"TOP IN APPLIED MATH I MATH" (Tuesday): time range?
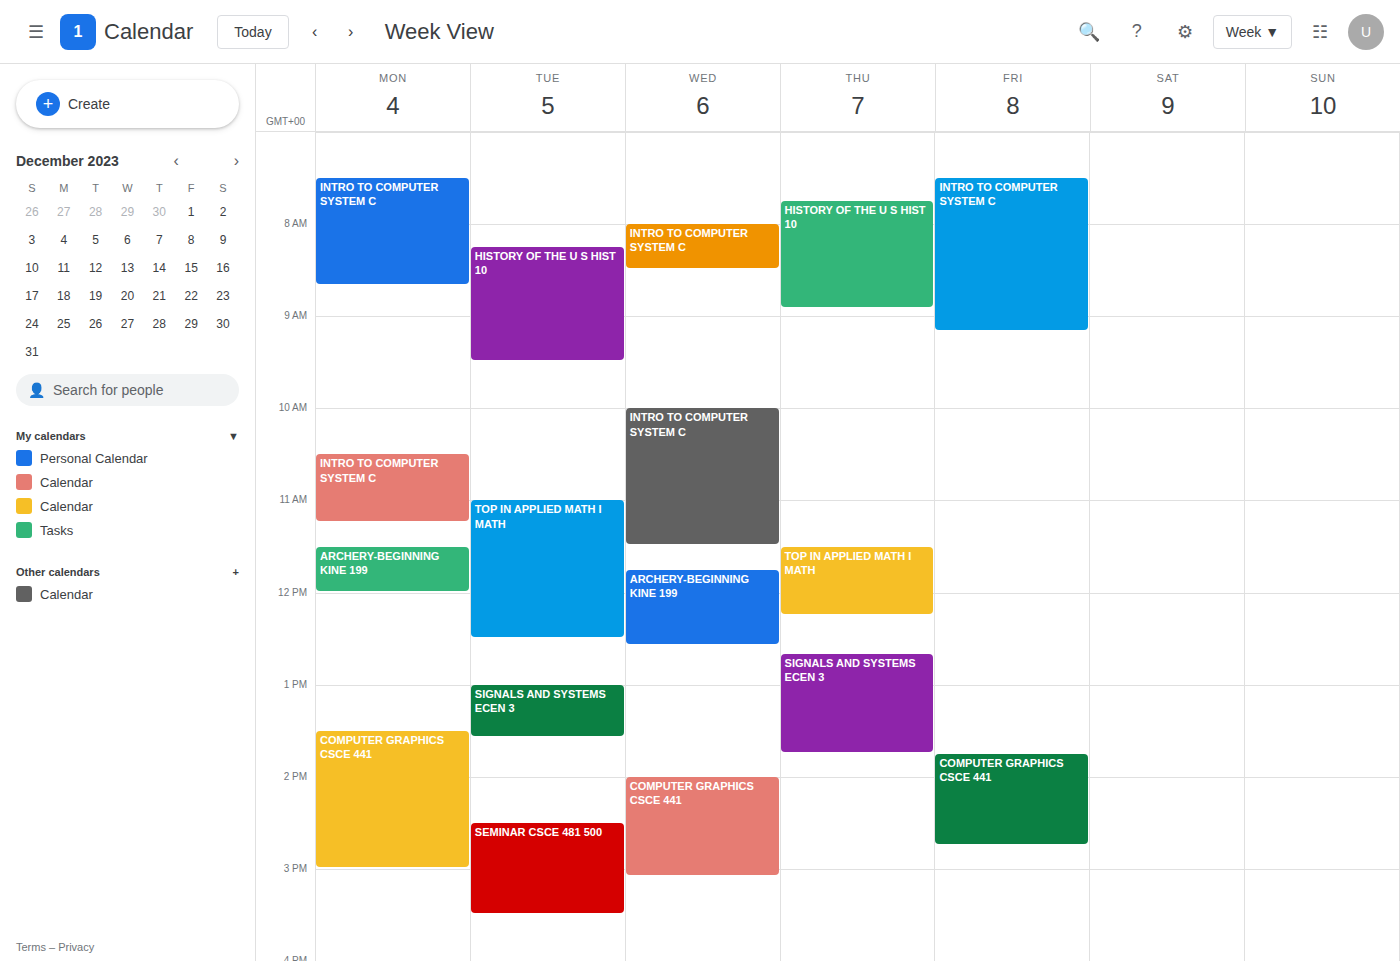
11:00 AM to 12:30 PM